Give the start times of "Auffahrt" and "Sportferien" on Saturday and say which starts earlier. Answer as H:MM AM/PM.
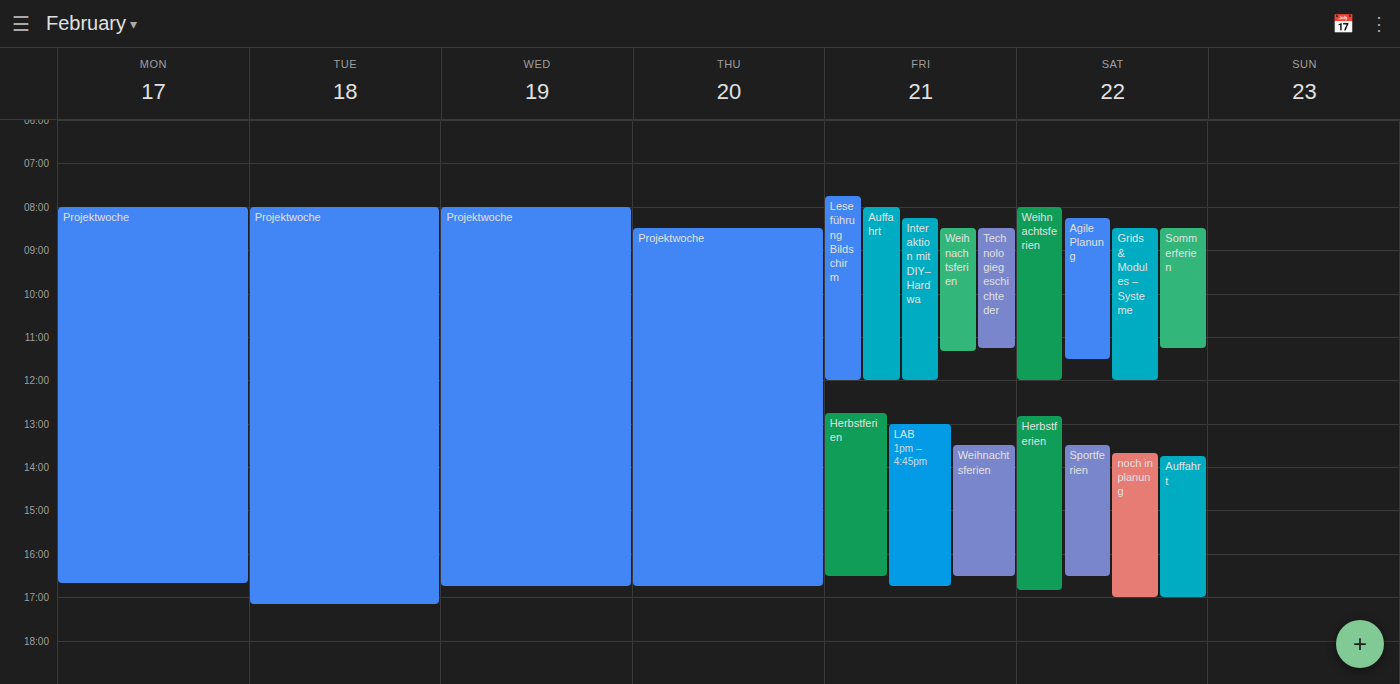
"Sportferien" 1:30 PM; "Auffahrt" 1:45 PM.